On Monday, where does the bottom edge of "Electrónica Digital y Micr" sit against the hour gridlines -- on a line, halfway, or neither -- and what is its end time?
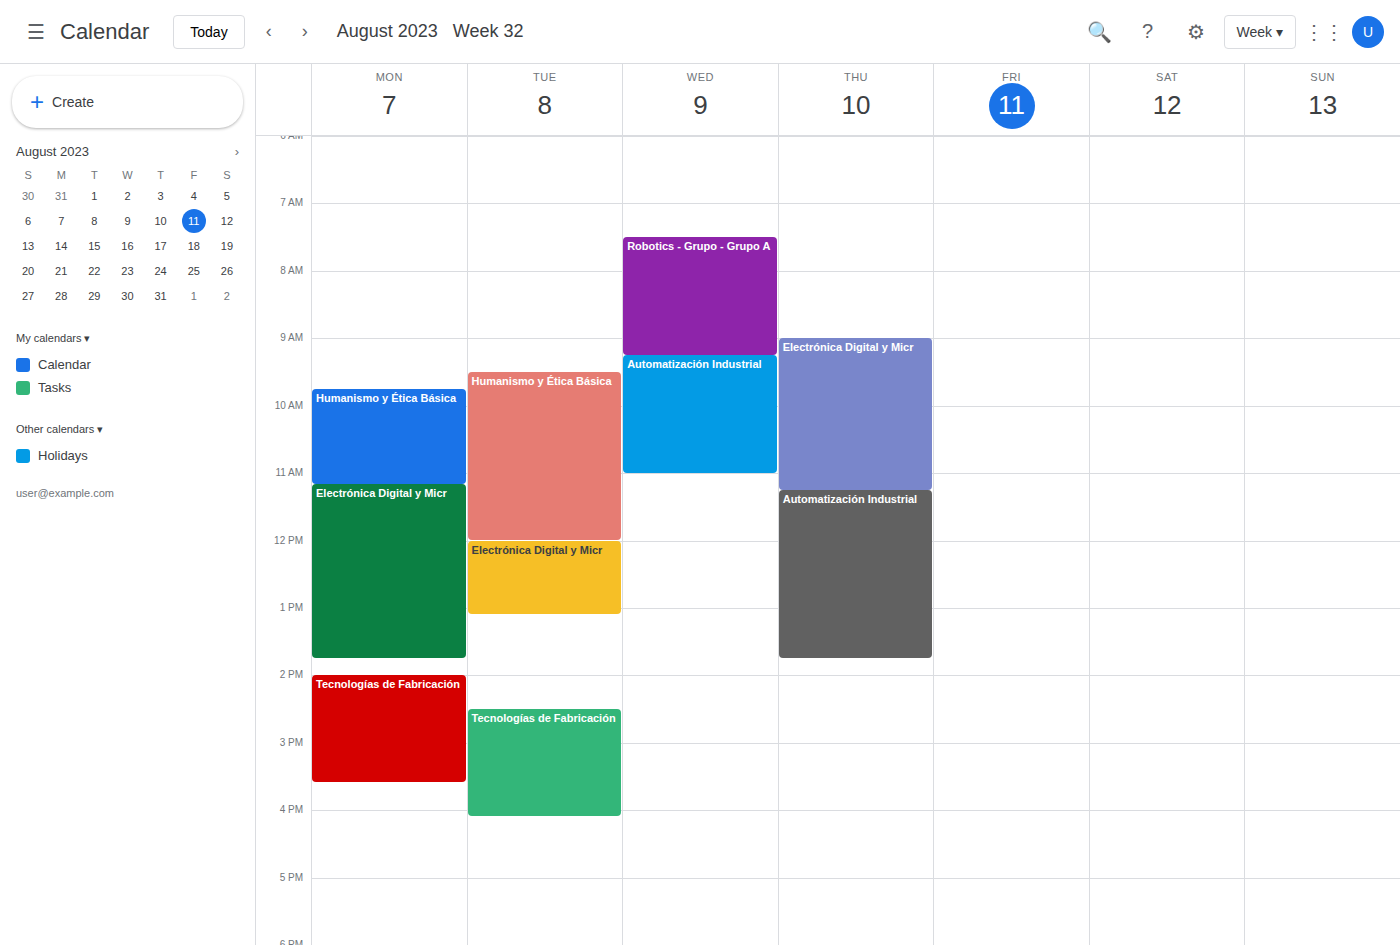
1:45 PM -- neither: three quarters of the way from the 1 PM line to the 2 PM line.